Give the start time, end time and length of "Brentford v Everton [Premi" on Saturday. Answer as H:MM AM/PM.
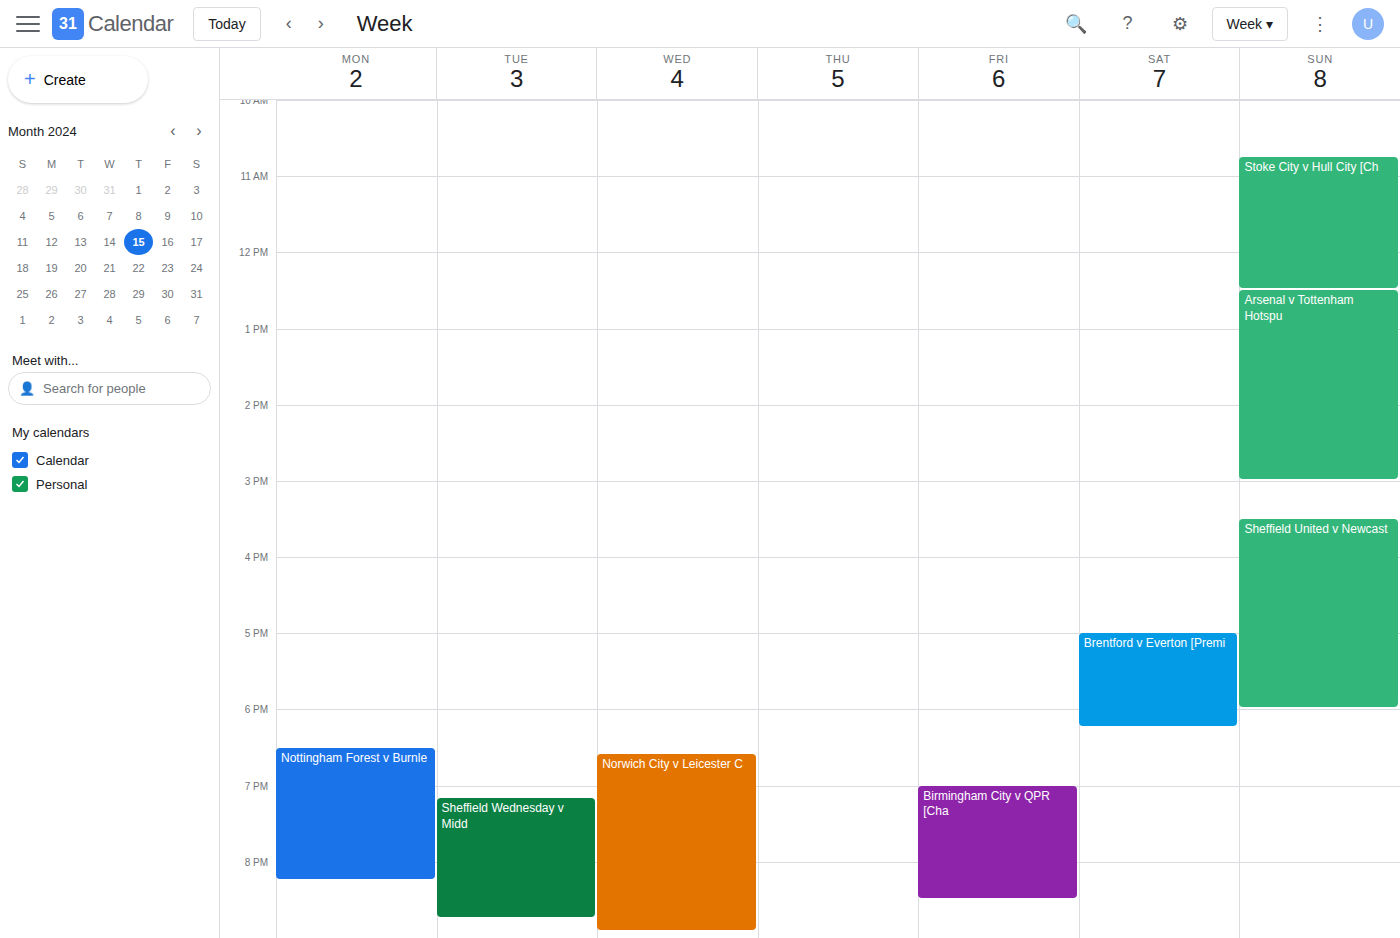
5:00 PM to 6:15 PM, 1 hour 15 minutes